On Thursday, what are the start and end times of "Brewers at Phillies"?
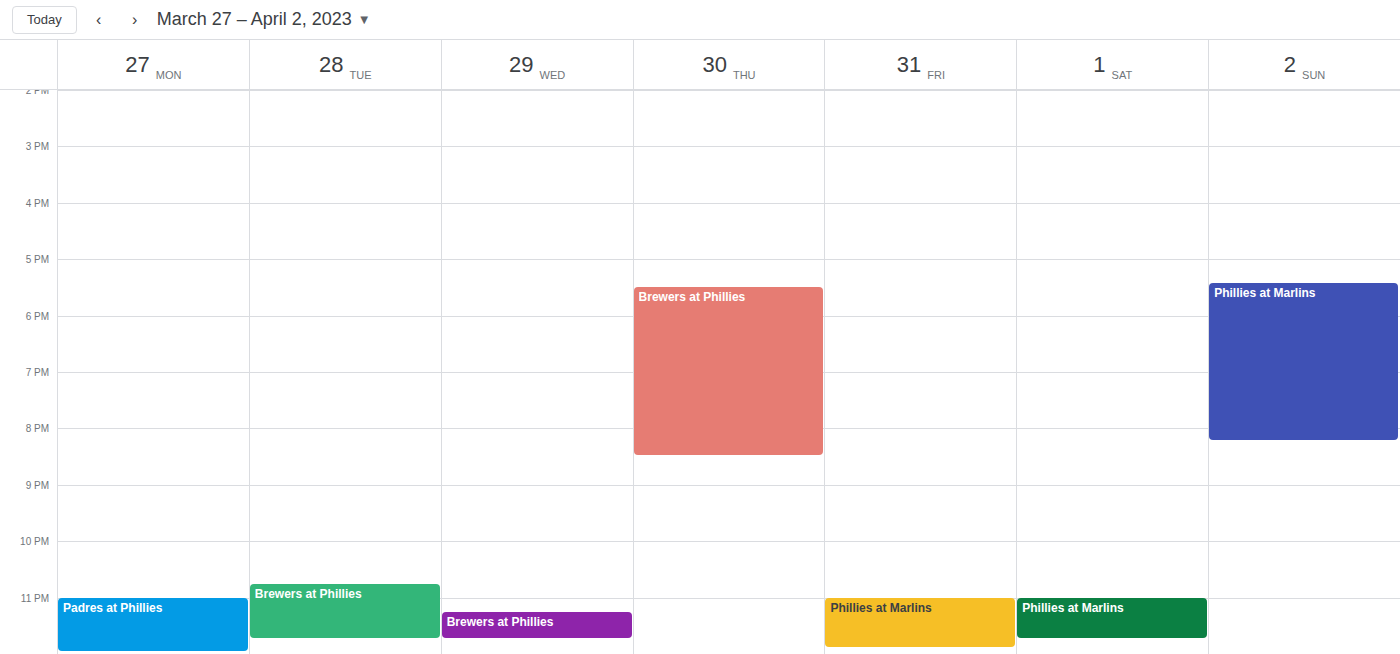
5:30 PM to 8:30 PM